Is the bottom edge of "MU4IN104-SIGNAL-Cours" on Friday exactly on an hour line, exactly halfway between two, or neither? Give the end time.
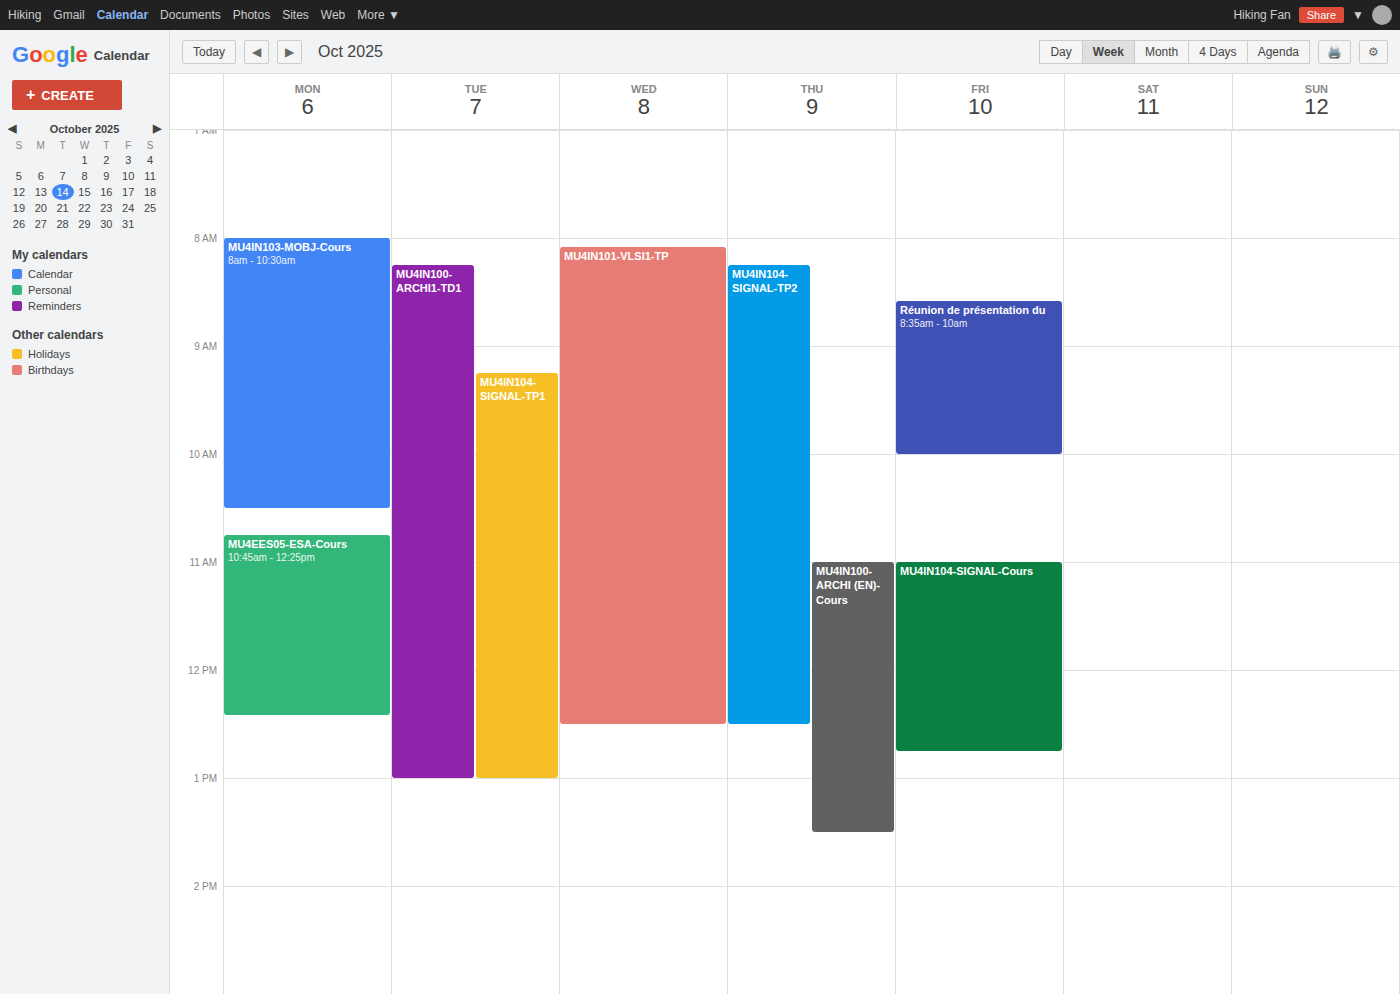
12:45 PM -- neither: three quarters of the way from the 12 PM line to the 1 PM line.